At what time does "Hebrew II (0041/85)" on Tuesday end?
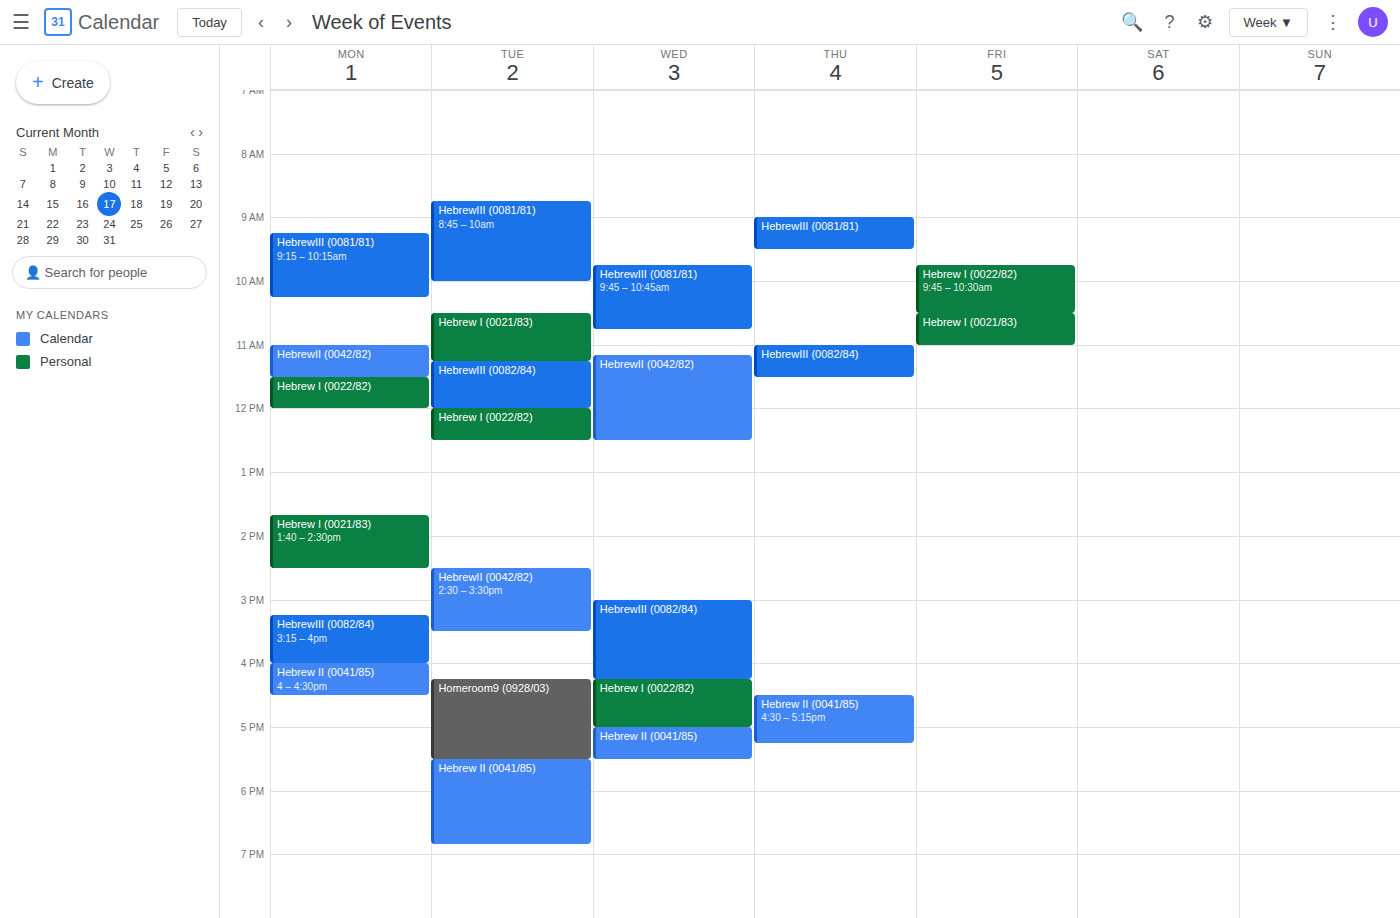
6:50 PM